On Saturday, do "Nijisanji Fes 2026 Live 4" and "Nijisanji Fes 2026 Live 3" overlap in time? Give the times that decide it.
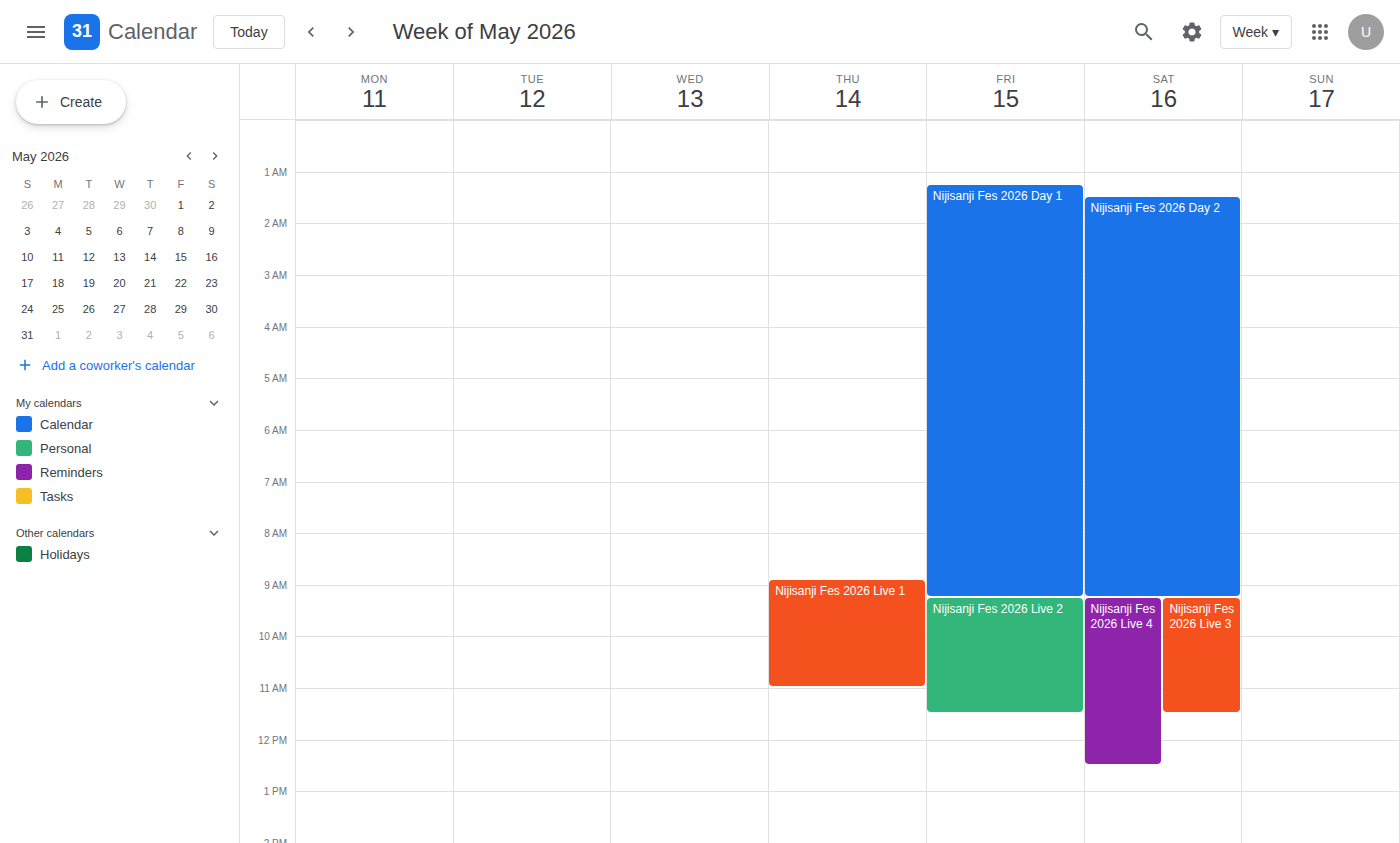
"Nijisanji Fes 2026 Live 3" runs 9:15 AM to 11:30 AM, inside "Nijisanji Fes 2026 Live 4" -- they overlap.